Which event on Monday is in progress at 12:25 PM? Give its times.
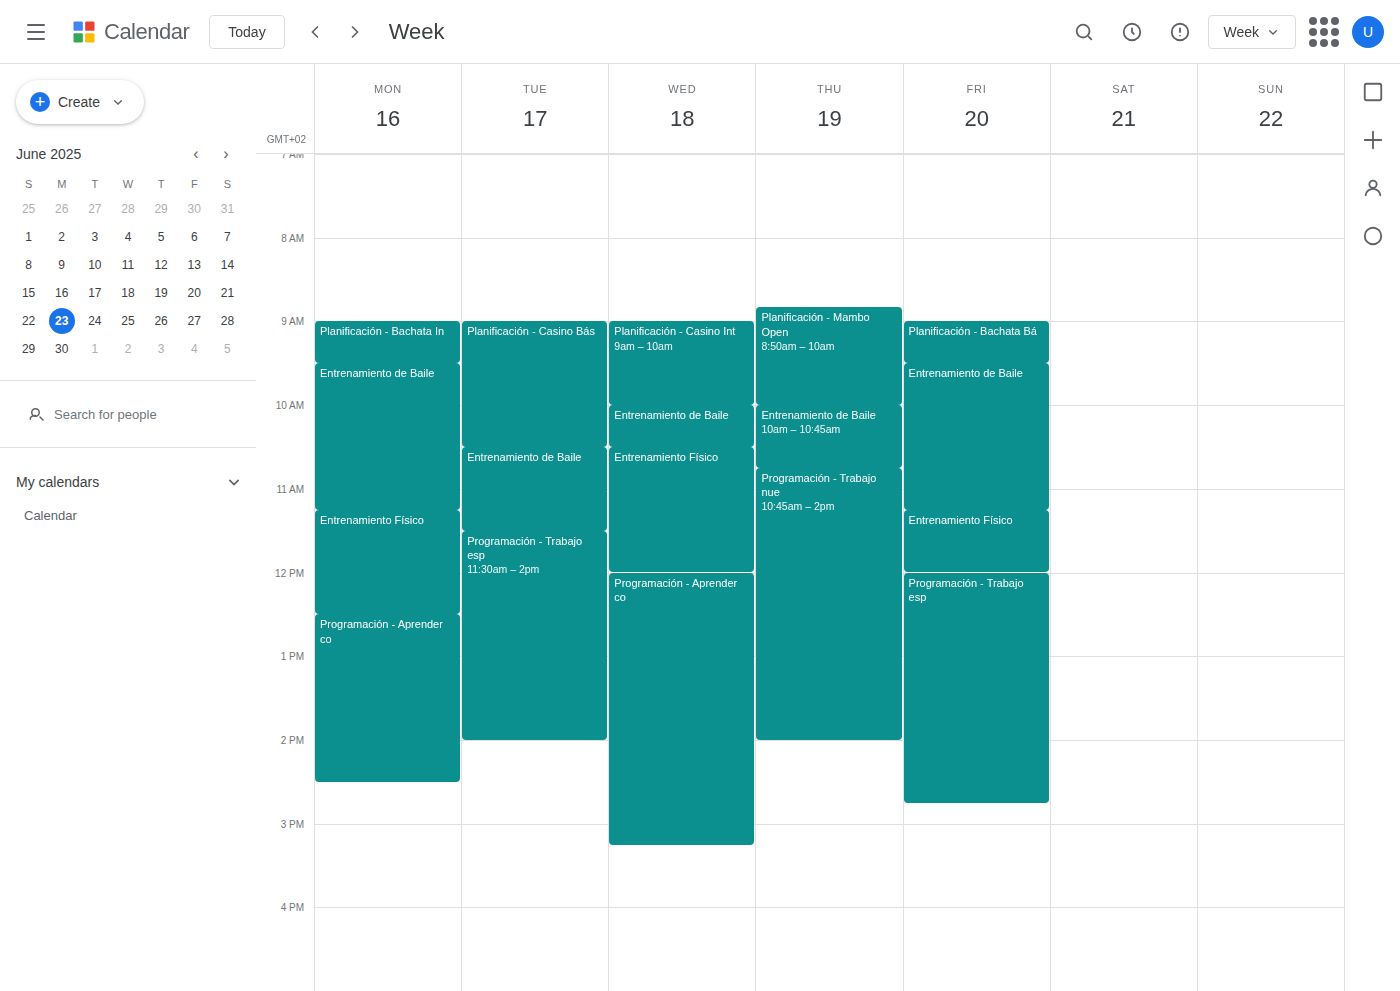
"Entrenamiento Físico", 11:15 AM to 12:30 PM